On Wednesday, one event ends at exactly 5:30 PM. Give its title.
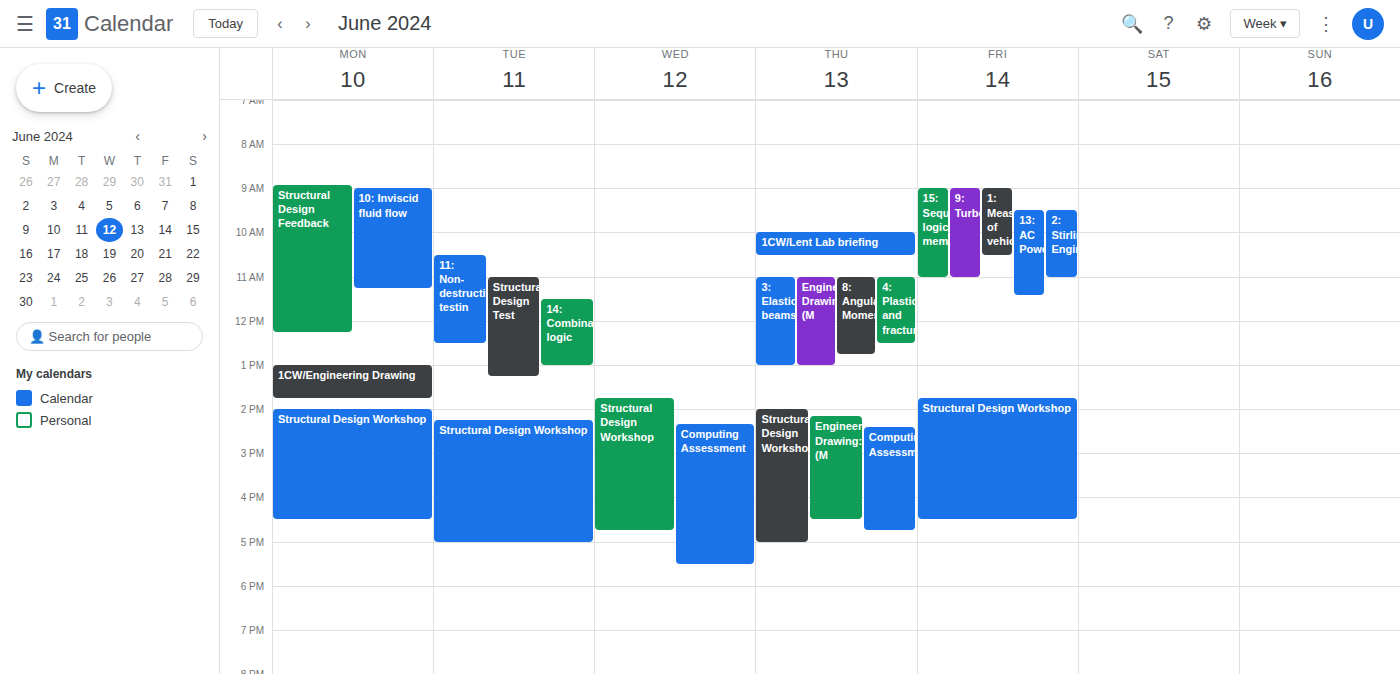
"Computing Assessment"